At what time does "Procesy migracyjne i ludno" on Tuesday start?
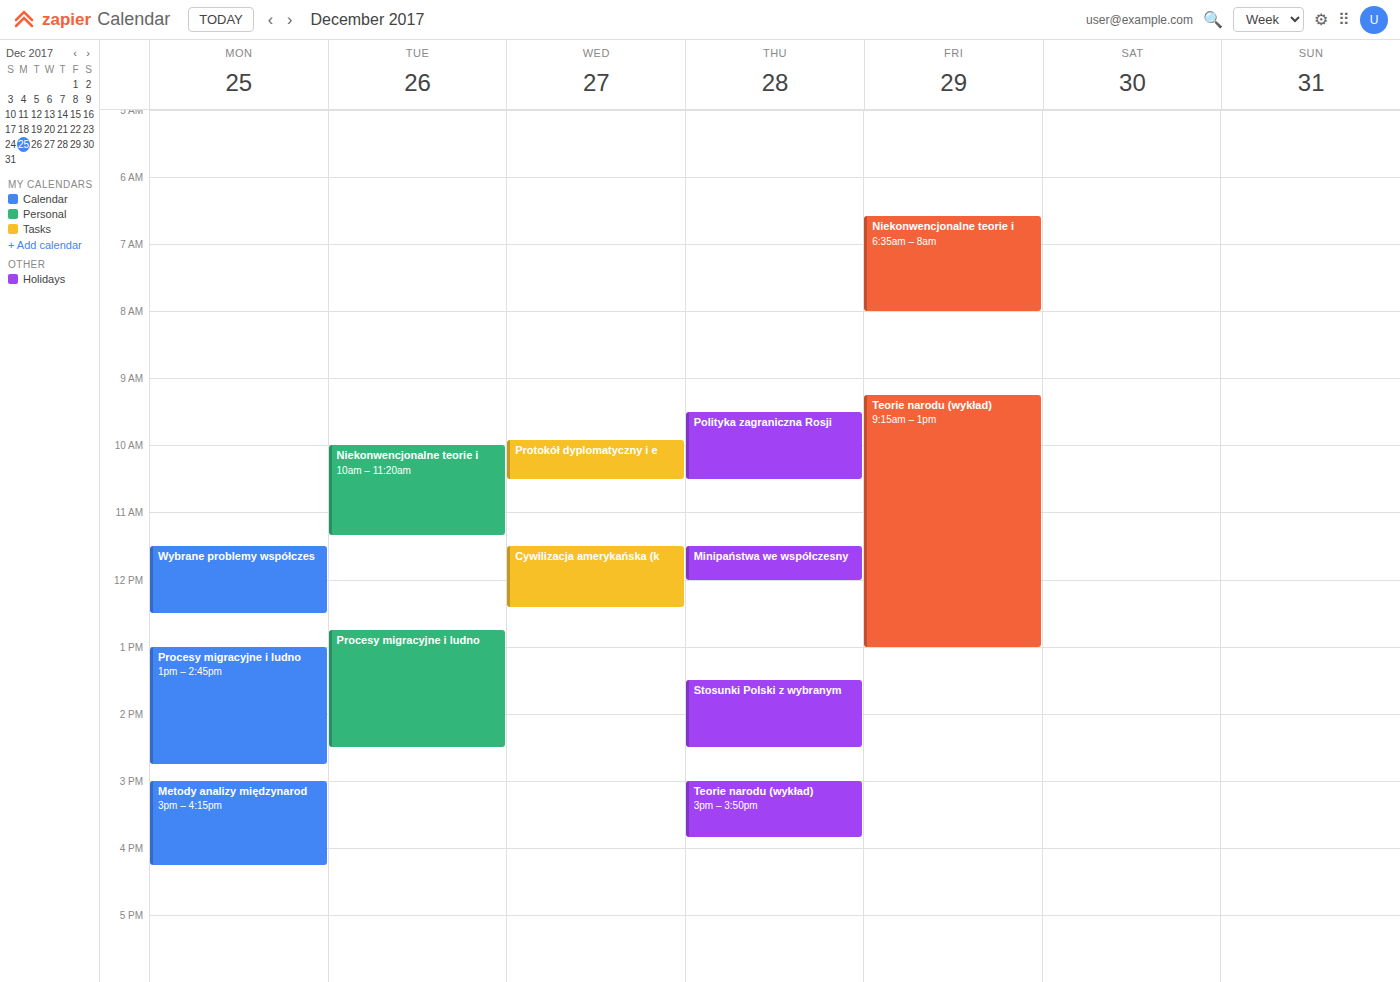
12:45 PM